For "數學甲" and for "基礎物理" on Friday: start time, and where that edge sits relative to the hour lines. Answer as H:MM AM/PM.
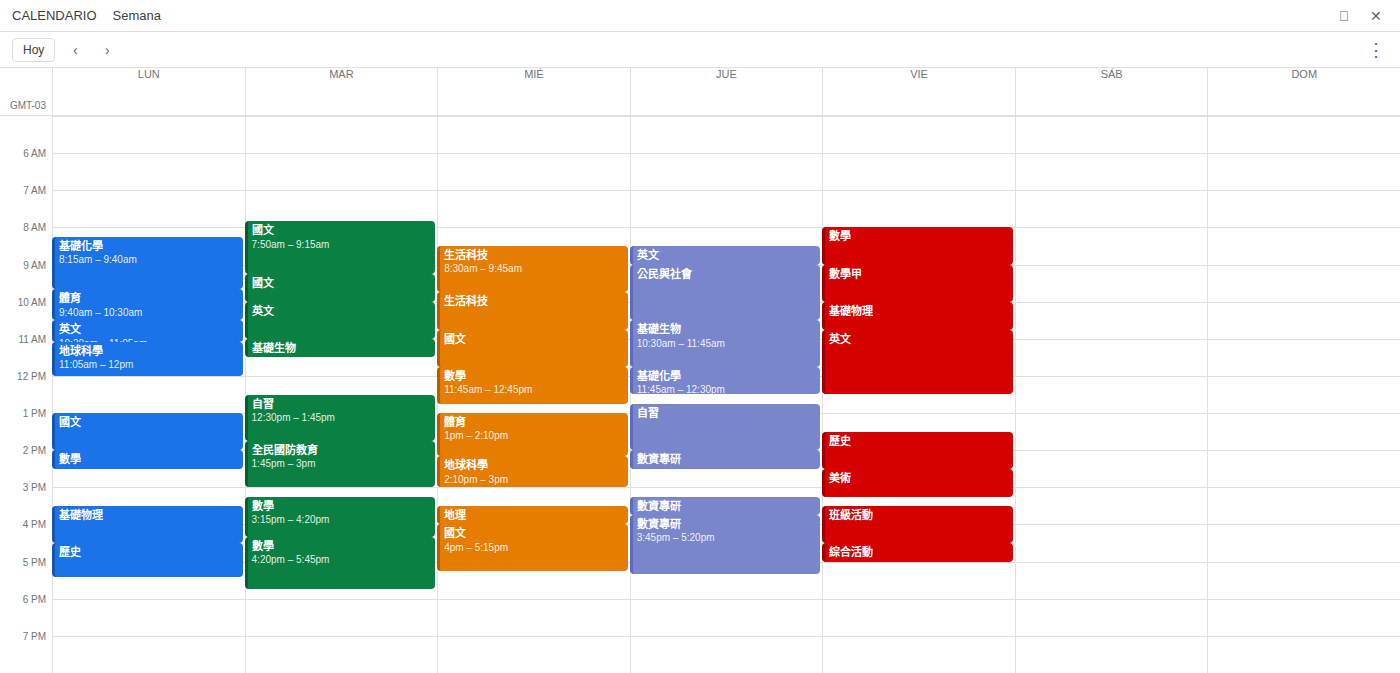
"數學甲": 9:00 AM, exactly on the 9 AM line. "基礎物理": 10:00 AM, exactly on the 10 AM line.